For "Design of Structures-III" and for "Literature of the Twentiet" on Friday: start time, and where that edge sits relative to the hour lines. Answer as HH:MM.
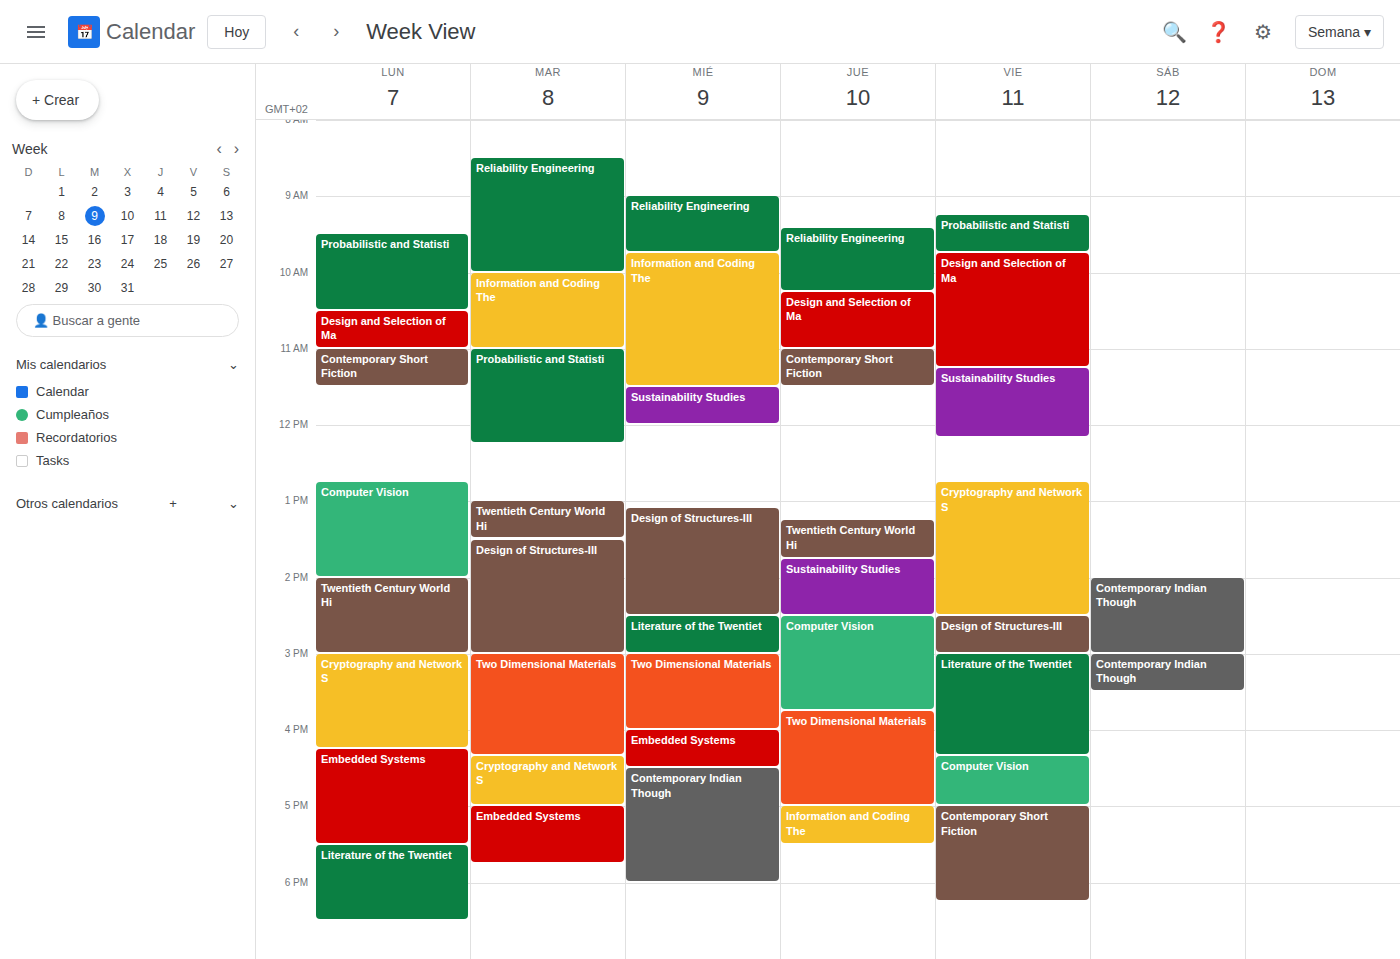
"Design of Structures-III": 14:30, halfway between the 14:00 and 15:00 lines. "Literature of the Twentiet": 15:00, exactly on the 15:00 line.